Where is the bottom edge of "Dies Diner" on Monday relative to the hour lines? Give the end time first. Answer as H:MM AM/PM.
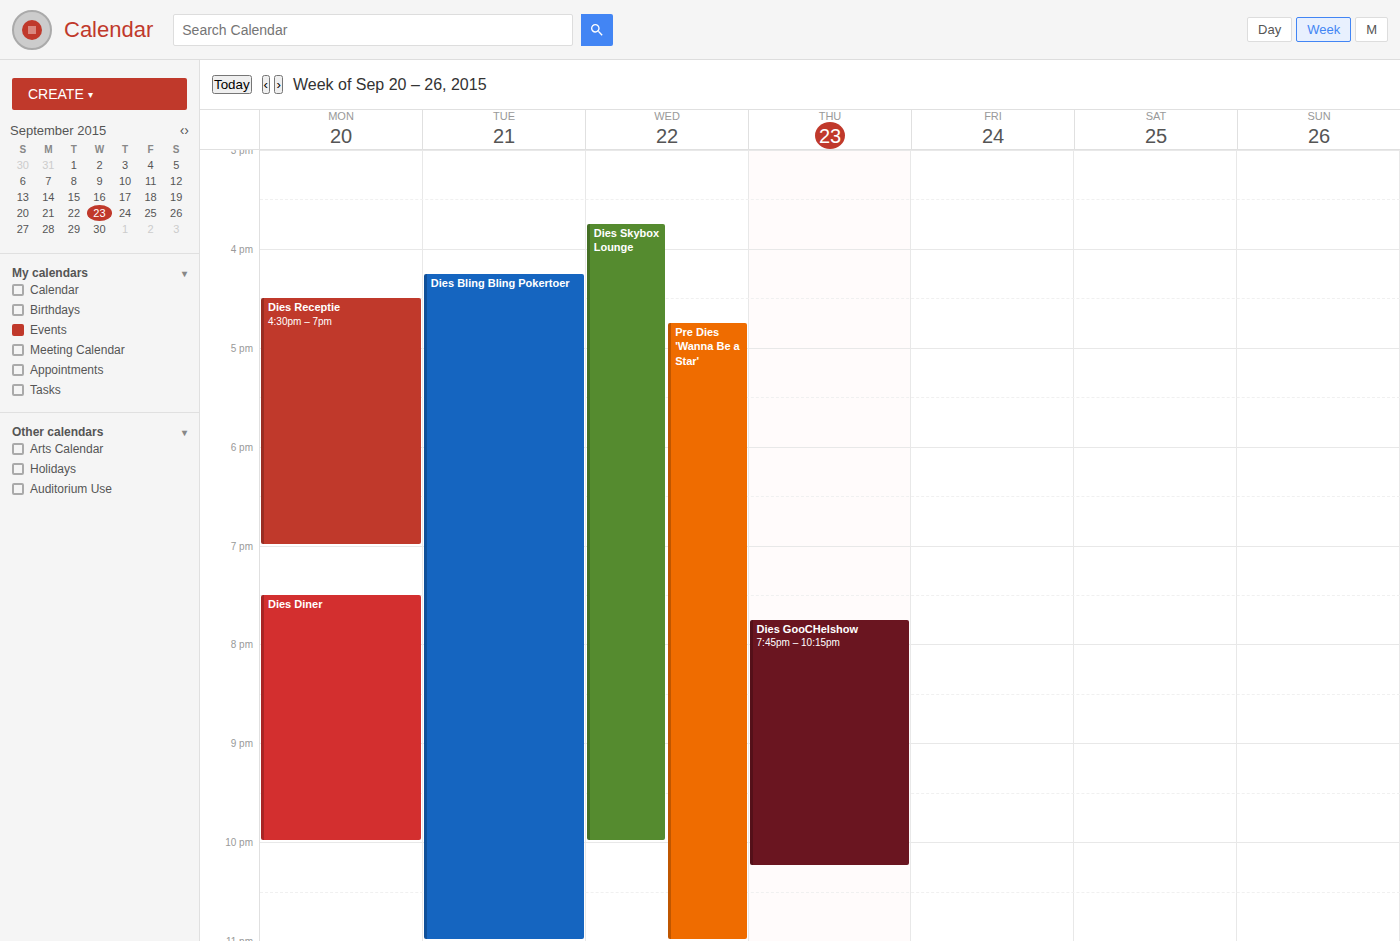
10:00 PM -- exactly on the 10 PM line.